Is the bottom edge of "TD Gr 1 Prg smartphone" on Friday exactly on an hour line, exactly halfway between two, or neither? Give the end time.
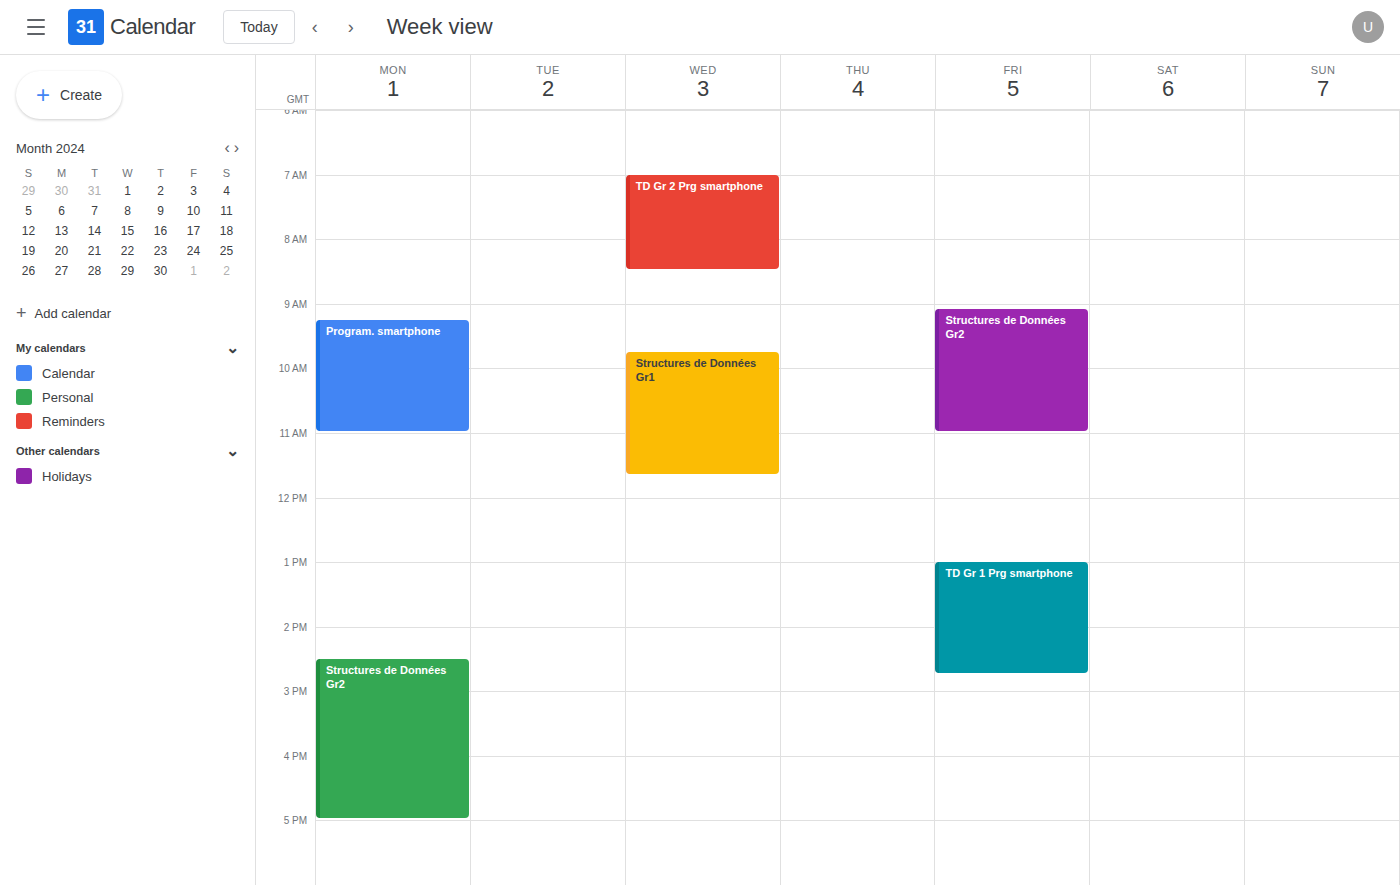
14:45 -- neither: three quarters of the way from the 14:00 line to the 15:00 line.